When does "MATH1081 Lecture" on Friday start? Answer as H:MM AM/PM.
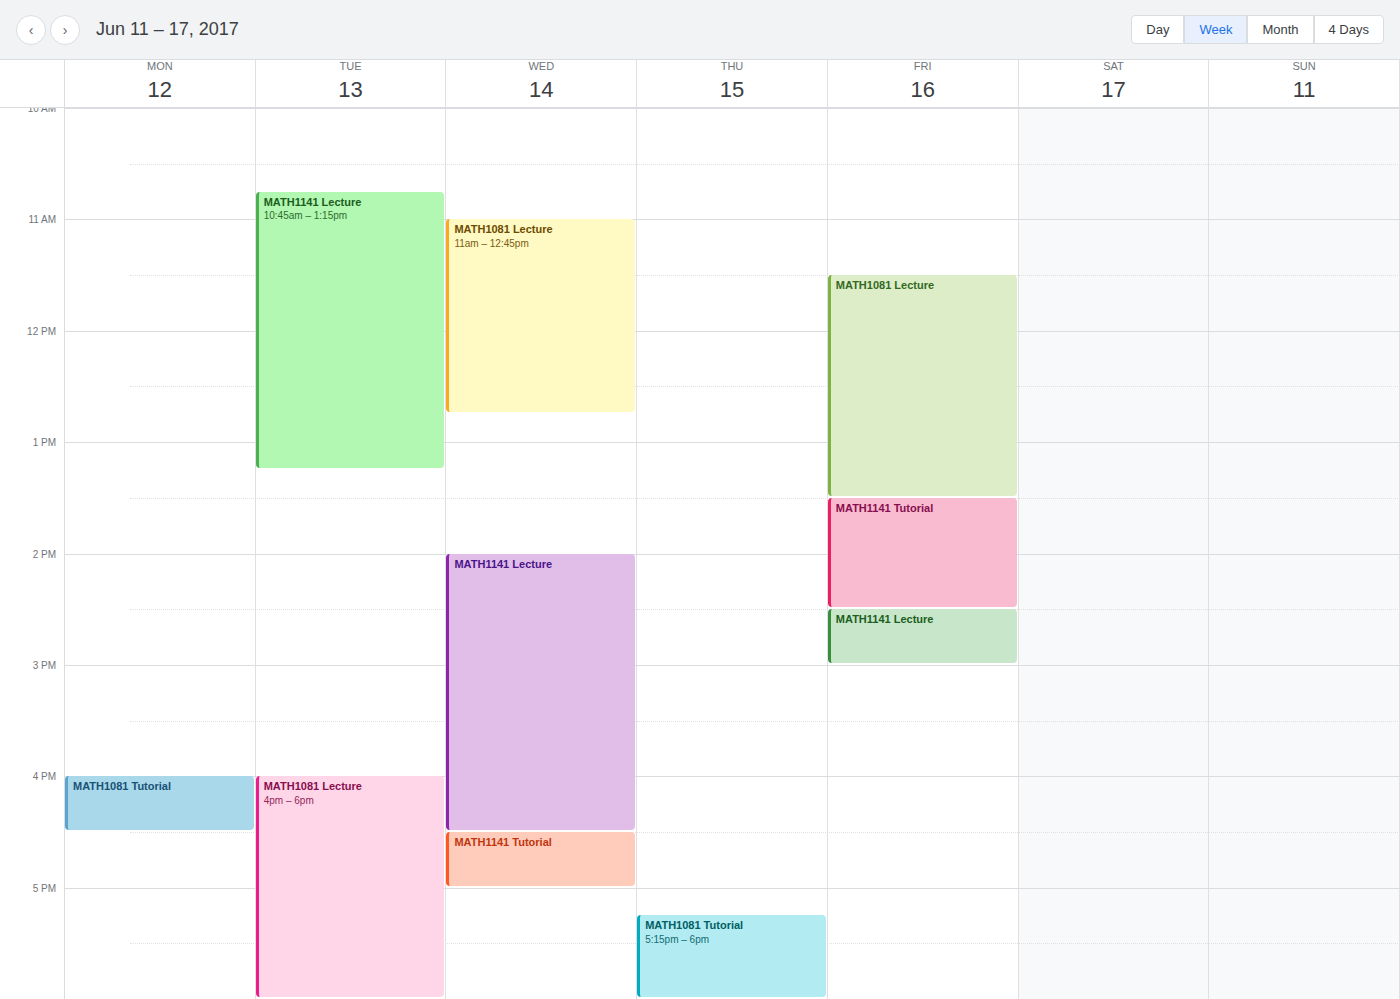
11:30 AM